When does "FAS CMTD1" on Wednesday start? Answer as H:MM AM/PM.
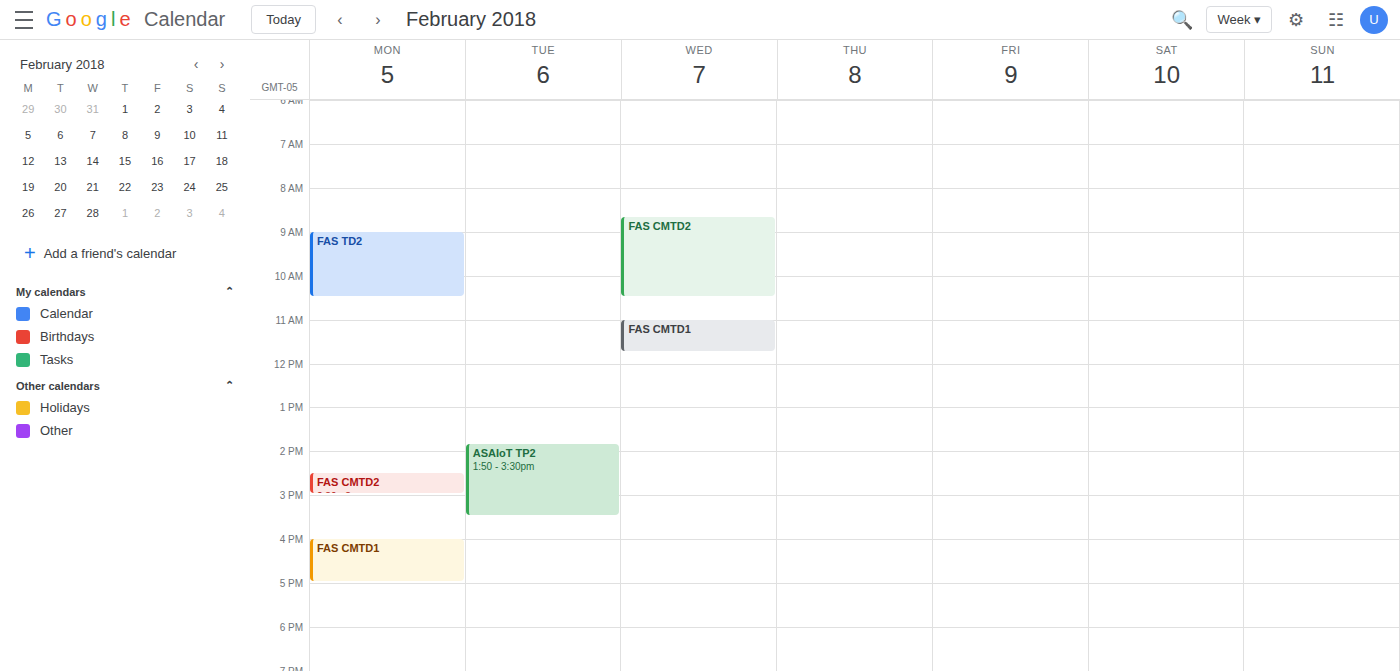
11:00 AM